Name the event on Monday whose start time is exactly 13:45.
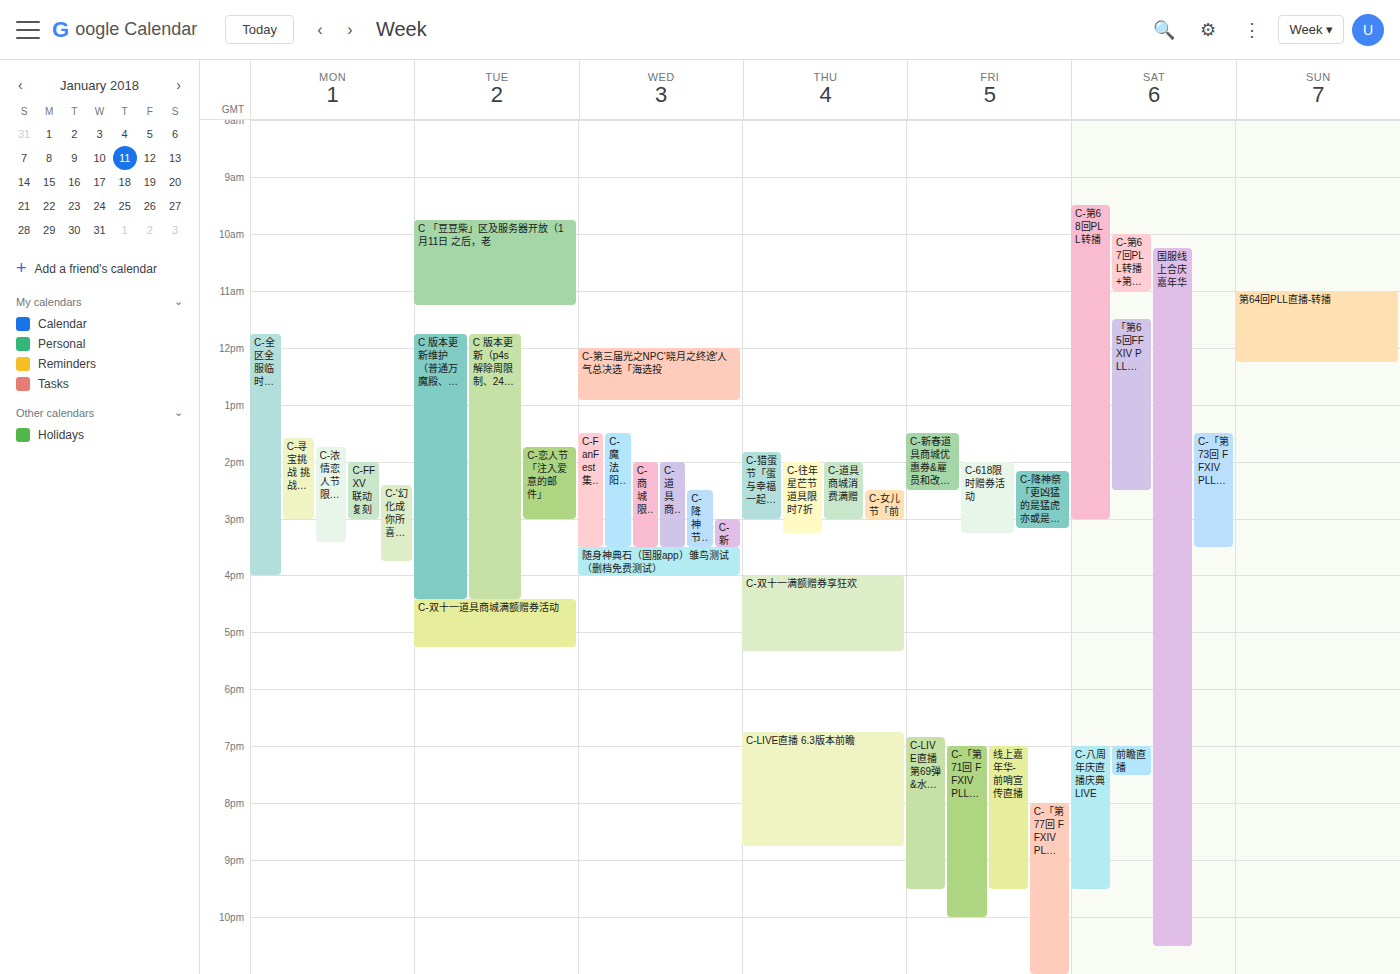
"C-浓情恋人节 限时折扣"